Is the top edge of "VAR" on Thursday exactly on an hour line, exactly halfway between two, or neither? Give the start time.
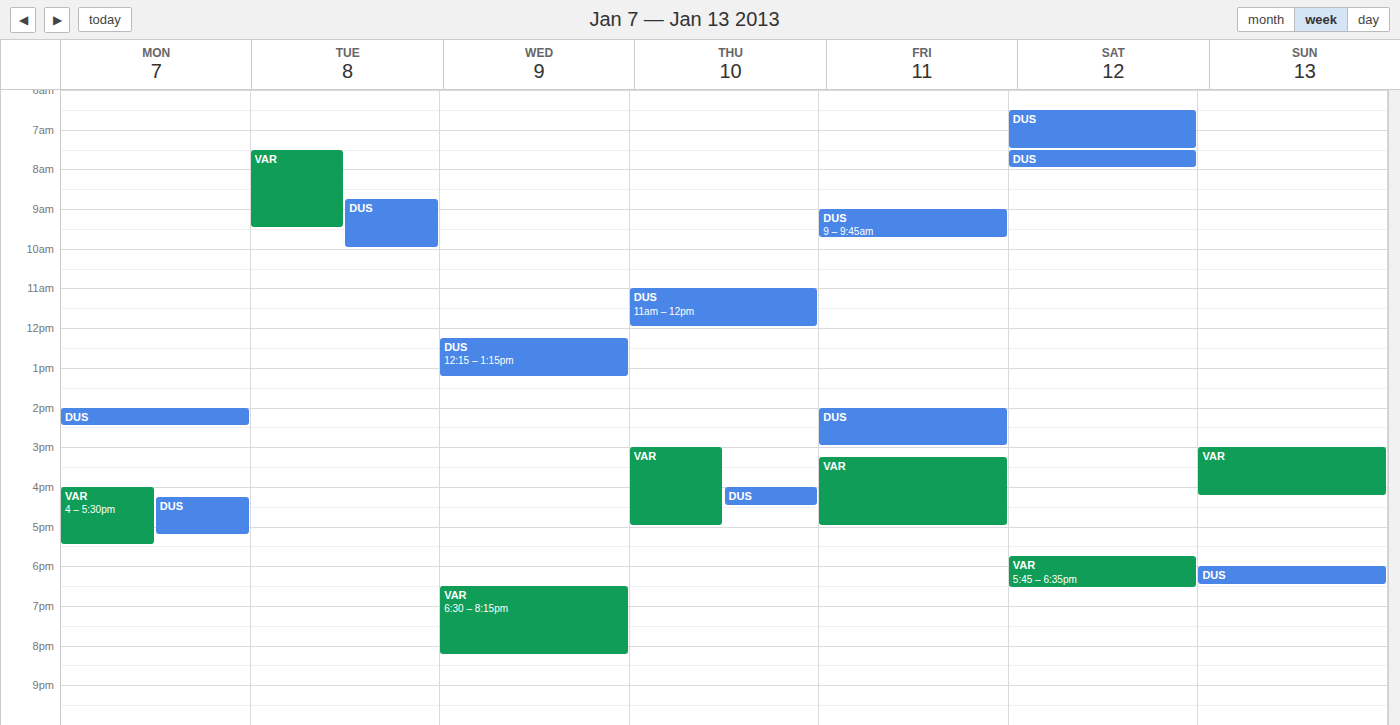
3:00 PM -- exactly on the 3 PM line.